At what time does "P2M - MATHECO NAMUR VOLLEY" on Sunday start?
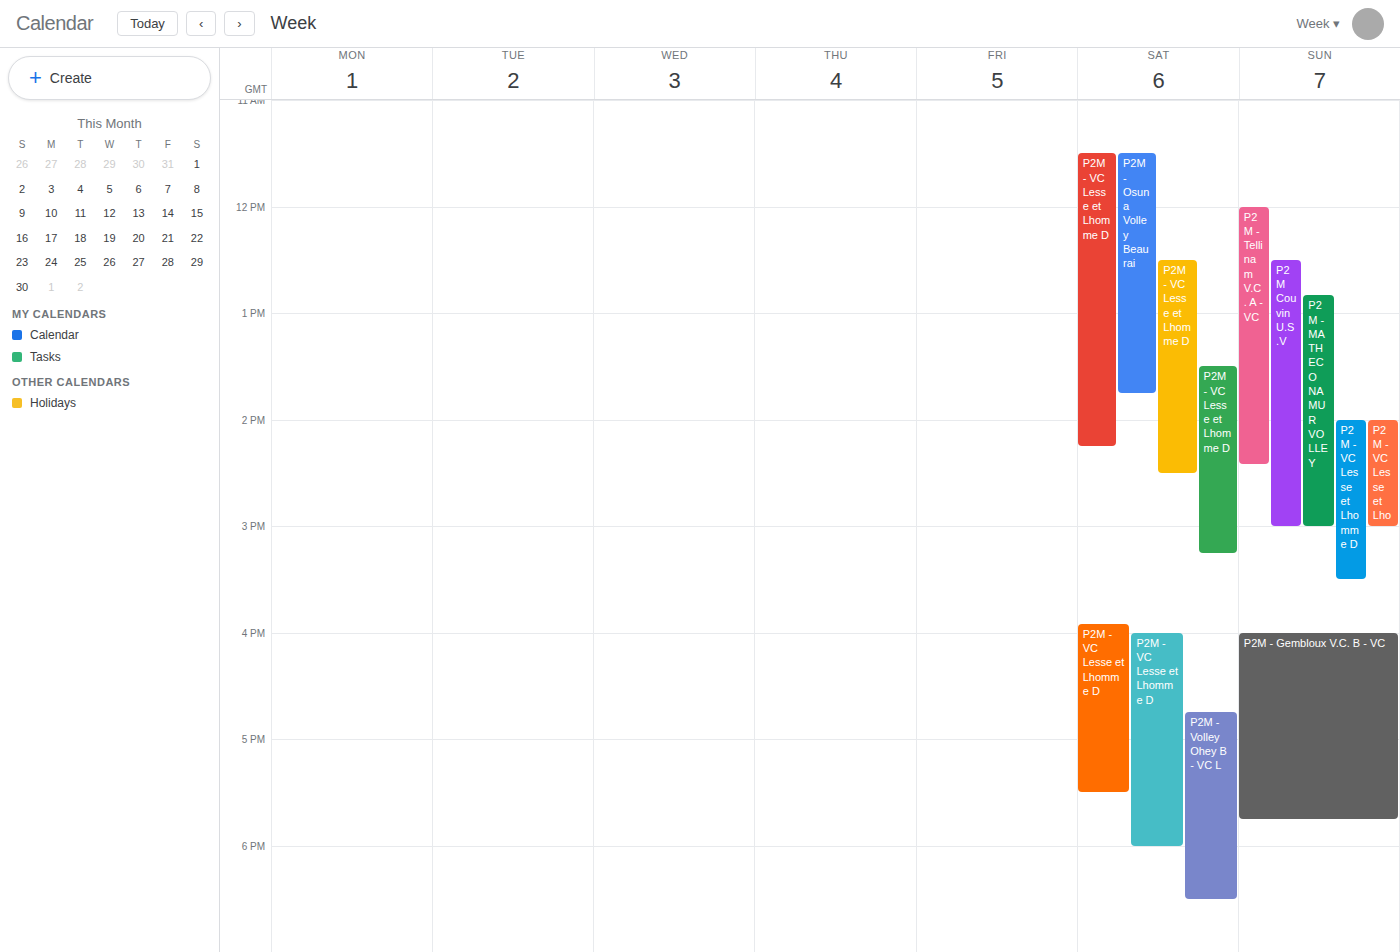
12:50 PM